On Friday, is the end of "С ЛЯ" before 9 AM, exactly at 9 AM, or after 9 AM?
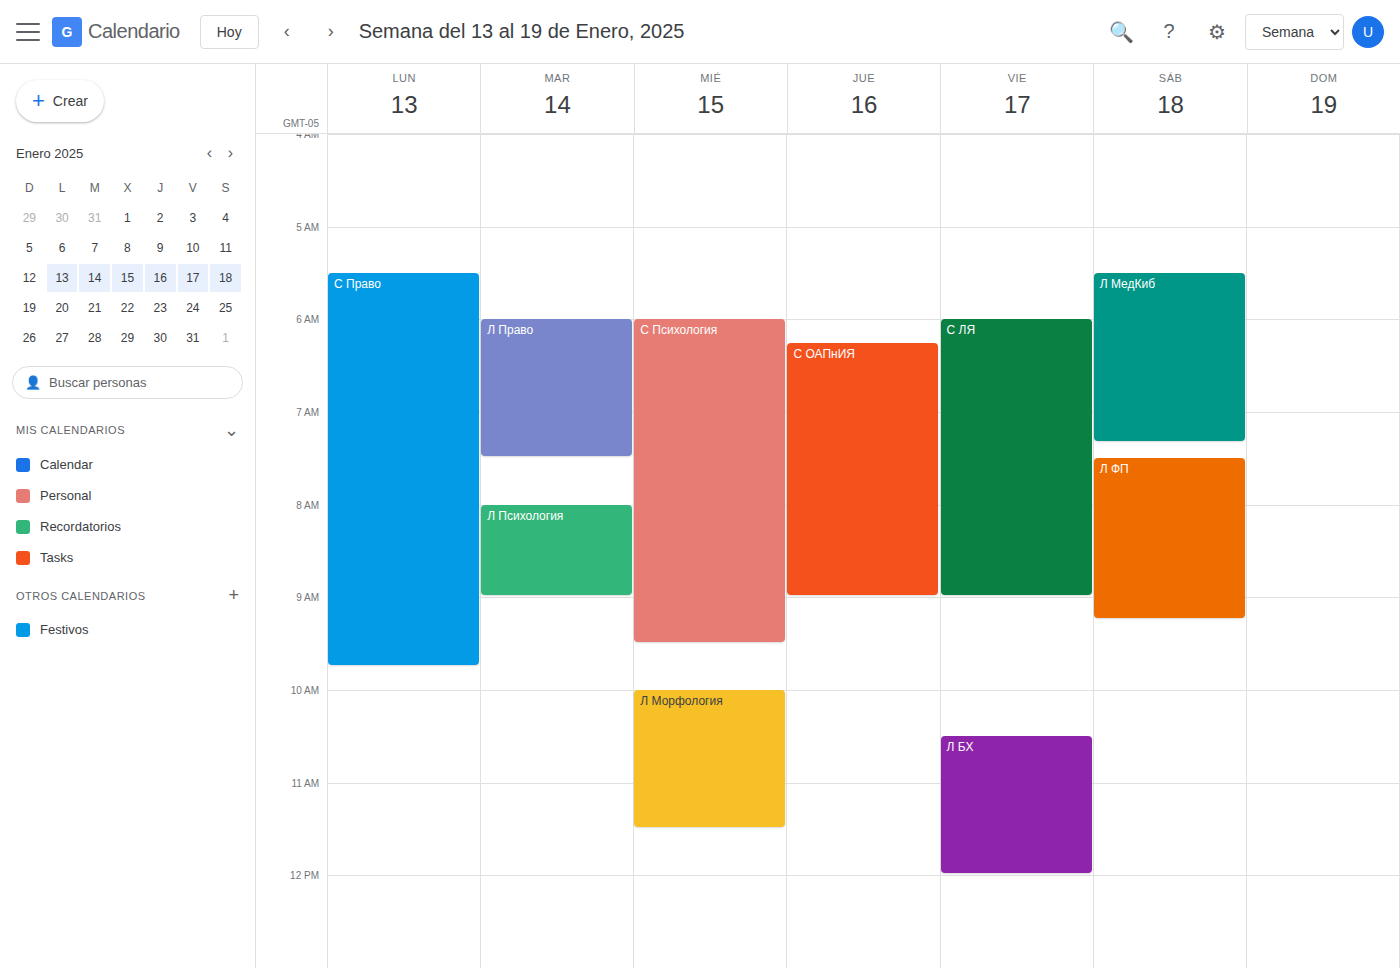
9:00 AM -- exactly at 9 AM, on the 9 AM line.